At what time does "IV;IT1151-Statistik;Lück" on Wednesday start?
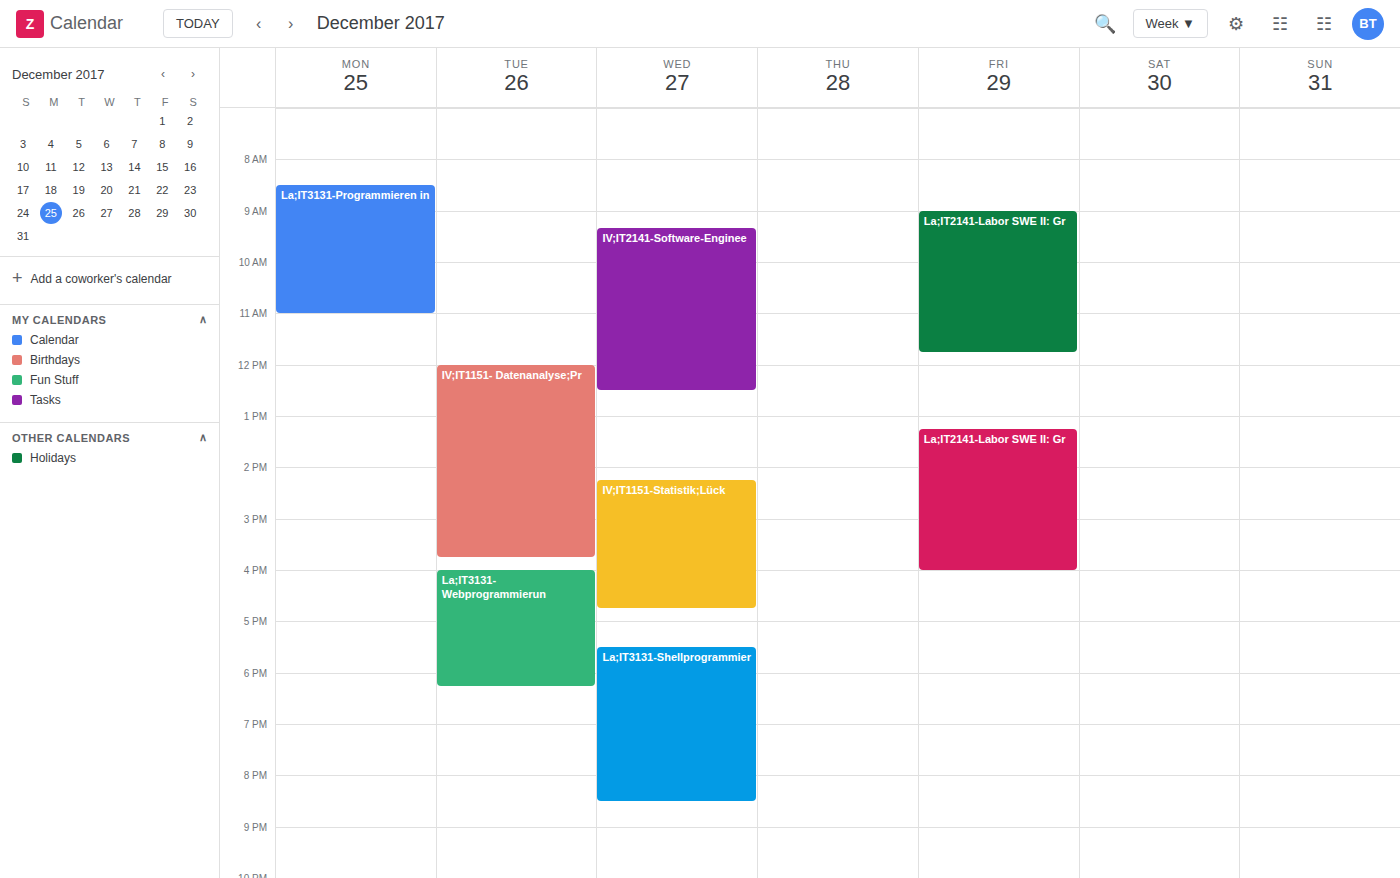
2:15 PM